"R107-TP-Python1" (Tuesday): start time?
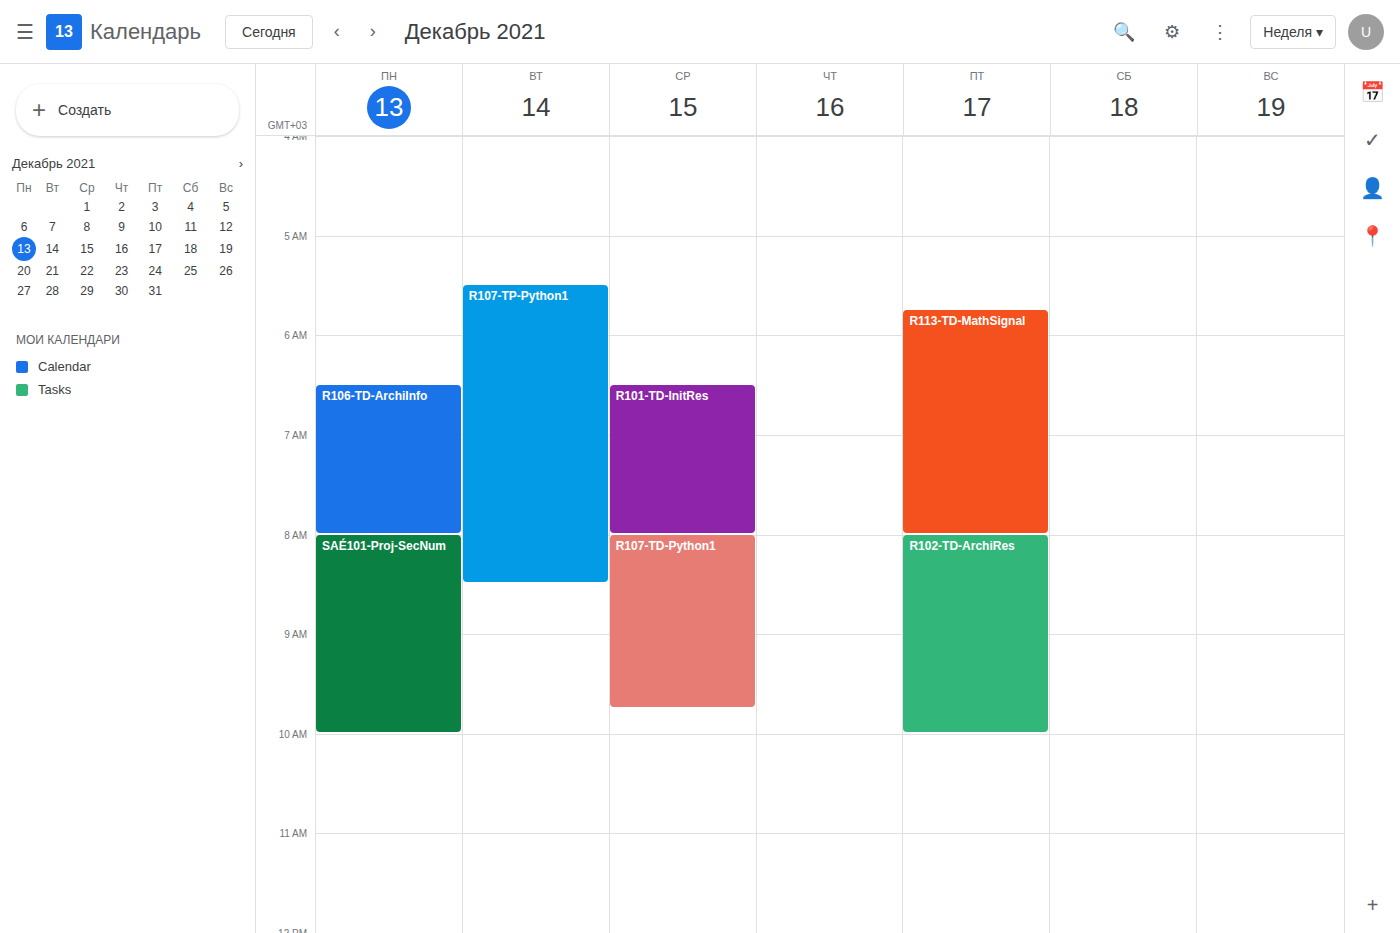
5:30 AM